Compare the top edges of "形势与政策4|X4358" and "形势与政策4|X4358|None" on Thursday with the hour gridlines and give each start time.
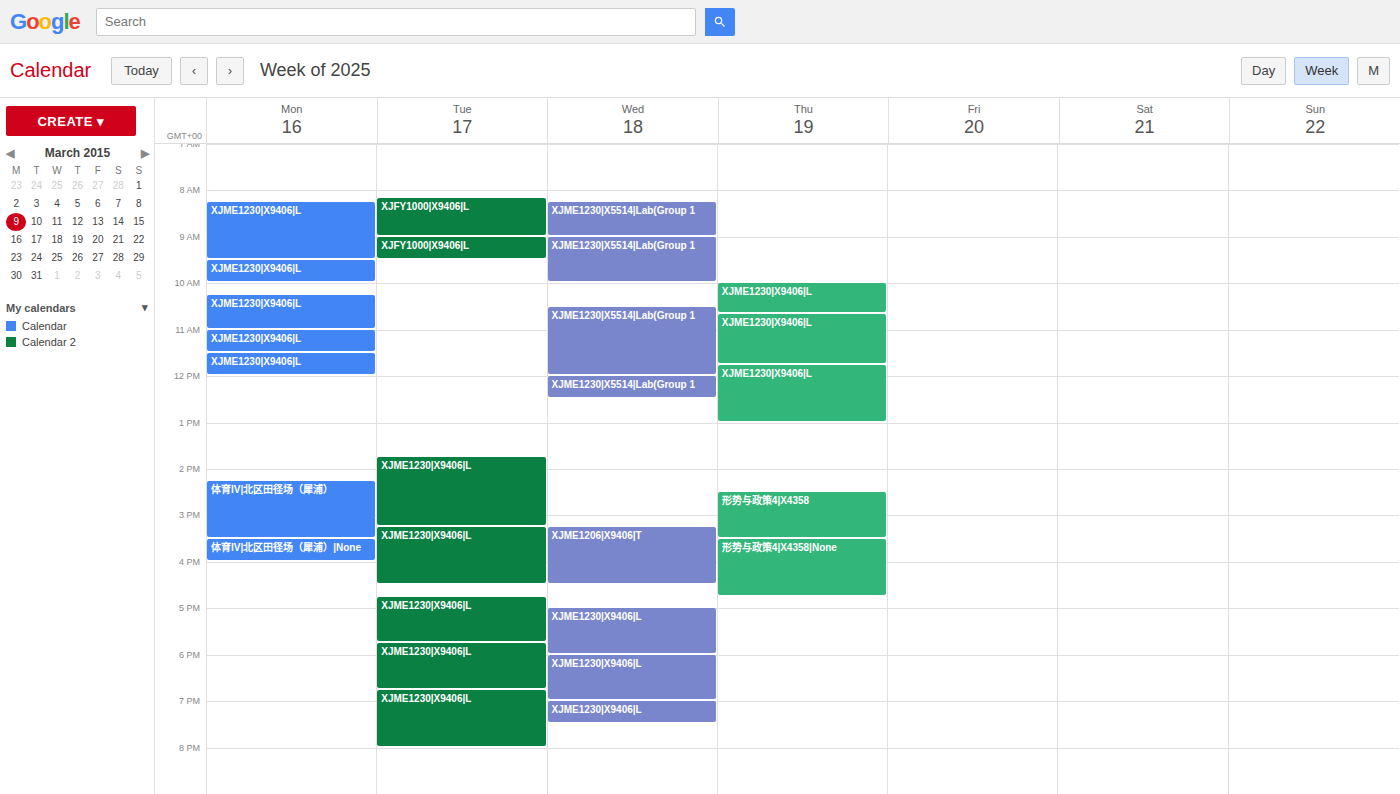
"形势与政策4|X4358": 14:30, halfway between the 14:00 and 15:00 lines. "形势与政策4|X4358|None": 15:30, halfway between the 15:00 and 16:00 lines.